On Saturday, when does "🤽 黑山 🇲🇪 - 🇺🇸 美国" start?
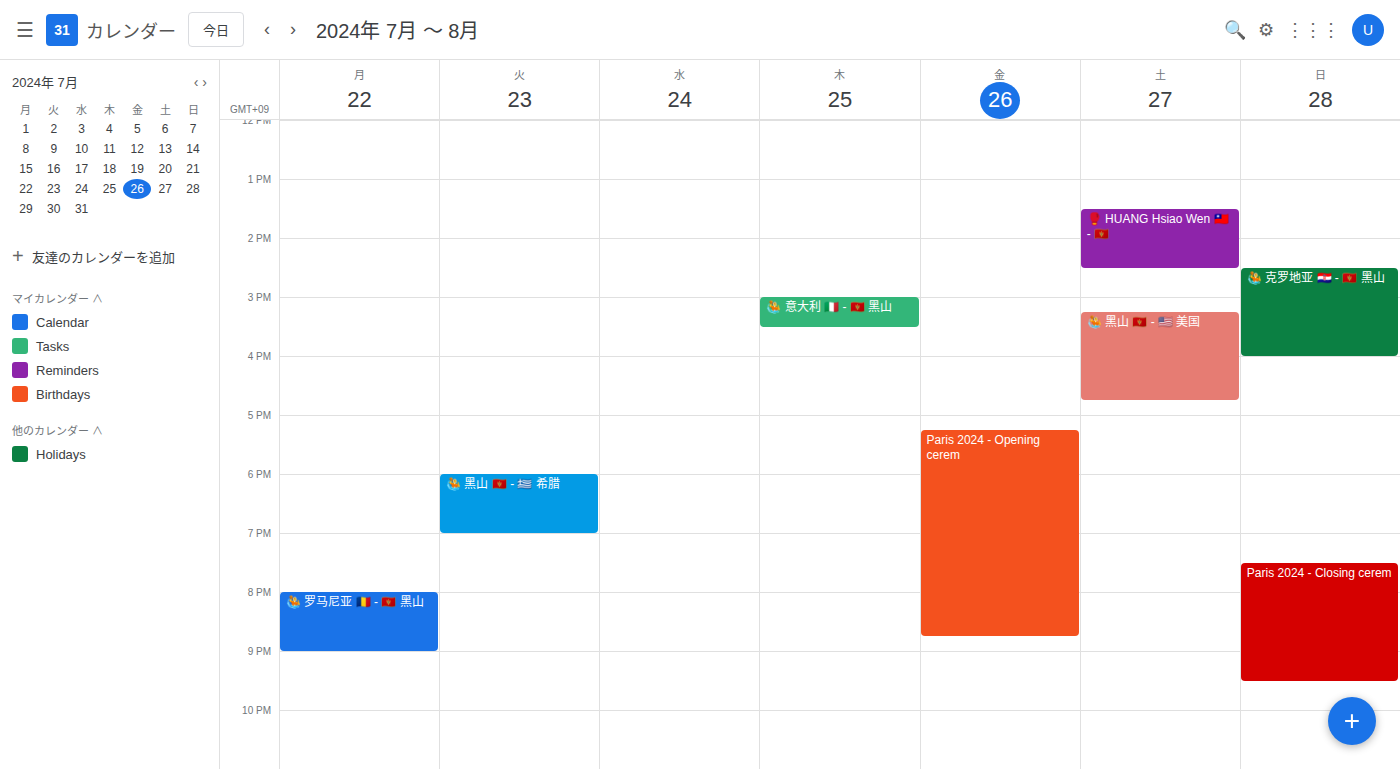
3:15 PM